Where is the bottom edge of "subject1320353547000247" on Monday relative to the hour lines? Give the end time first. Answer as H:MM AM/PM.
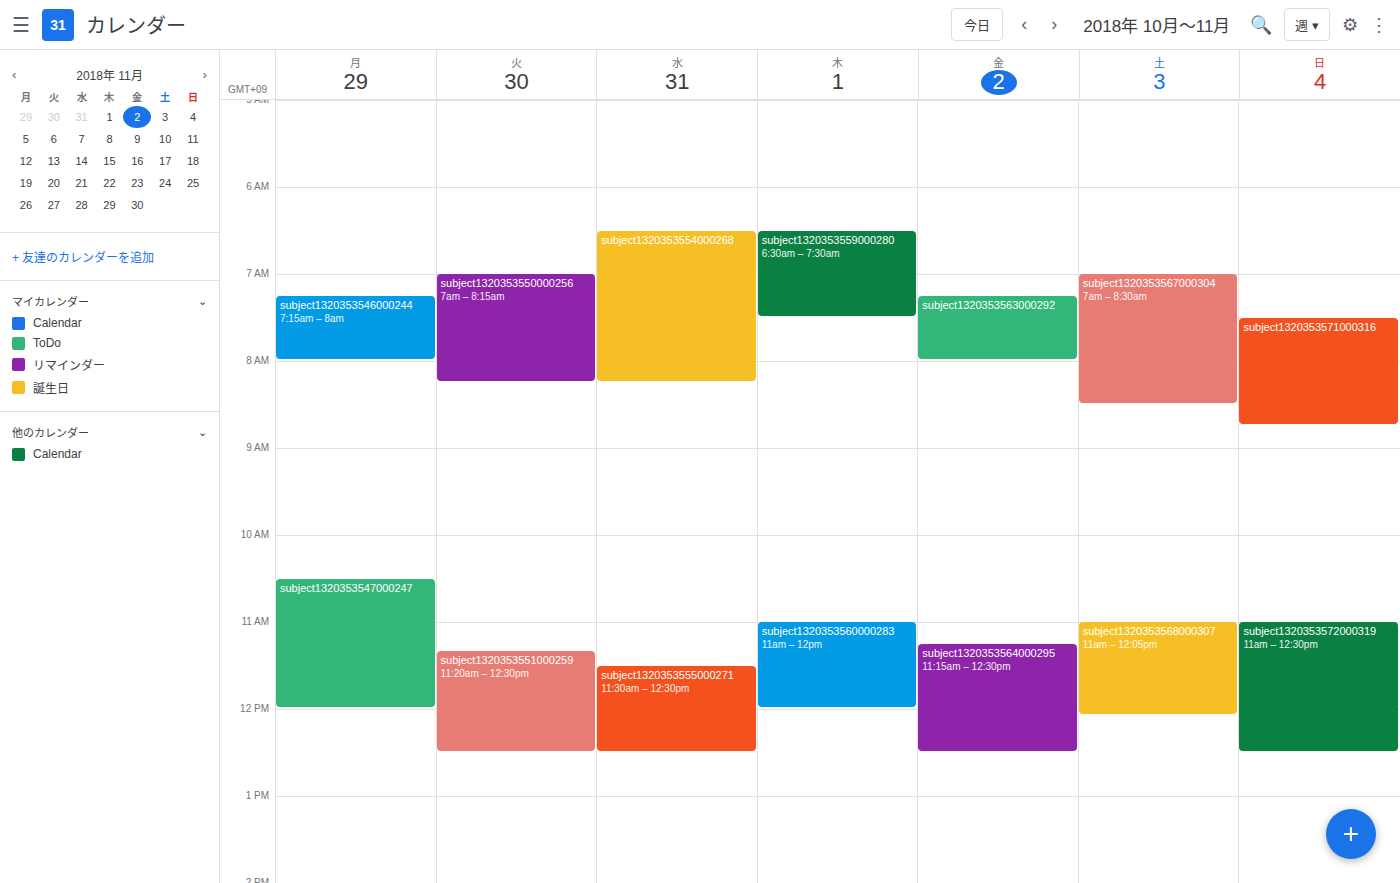
12:00 PM -- exactly on the 12 PM line.